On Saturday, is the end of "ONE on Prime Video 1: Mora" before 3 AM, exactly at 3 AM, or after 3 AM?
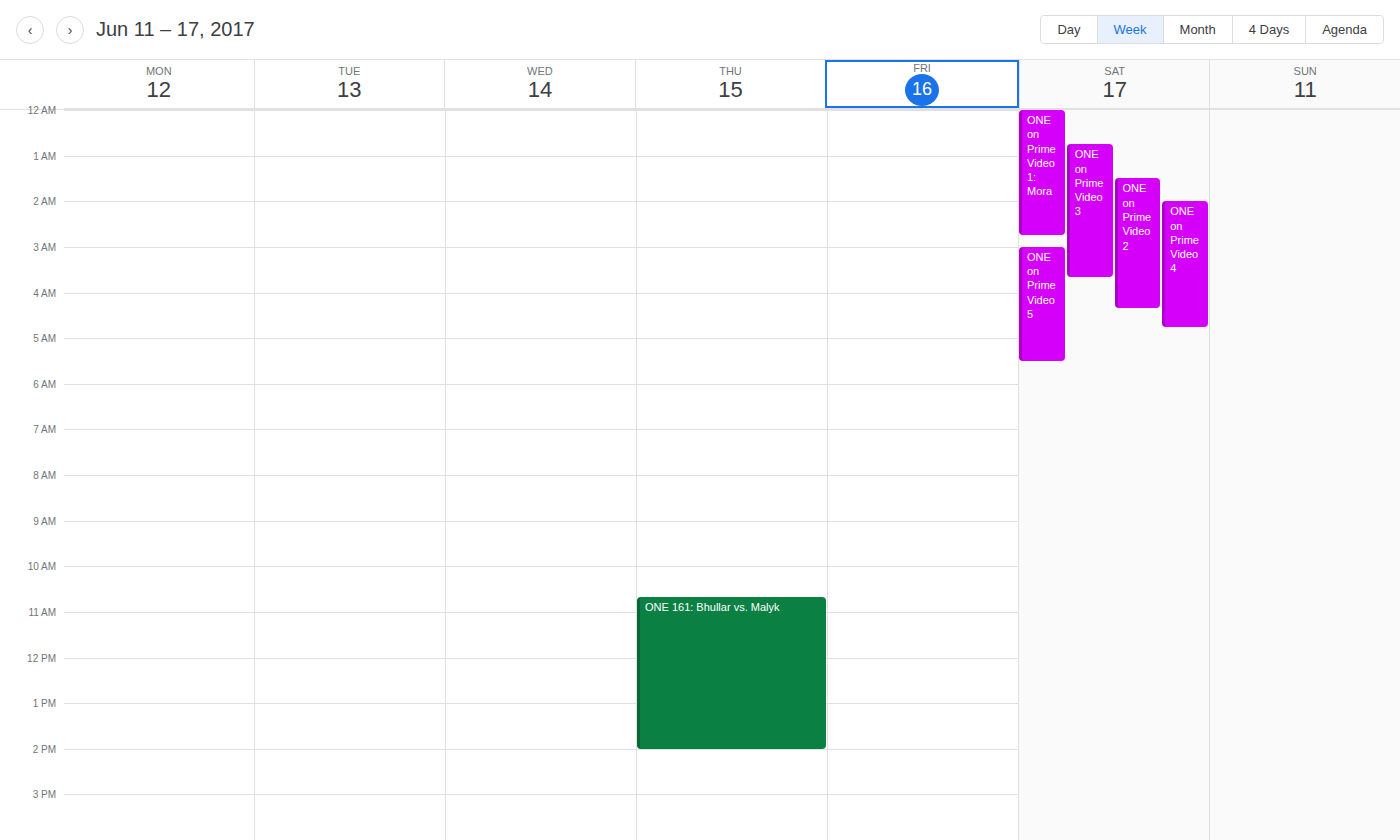
2:45 AM -- before 3 AM, 15 minutes above the 3 AM line.